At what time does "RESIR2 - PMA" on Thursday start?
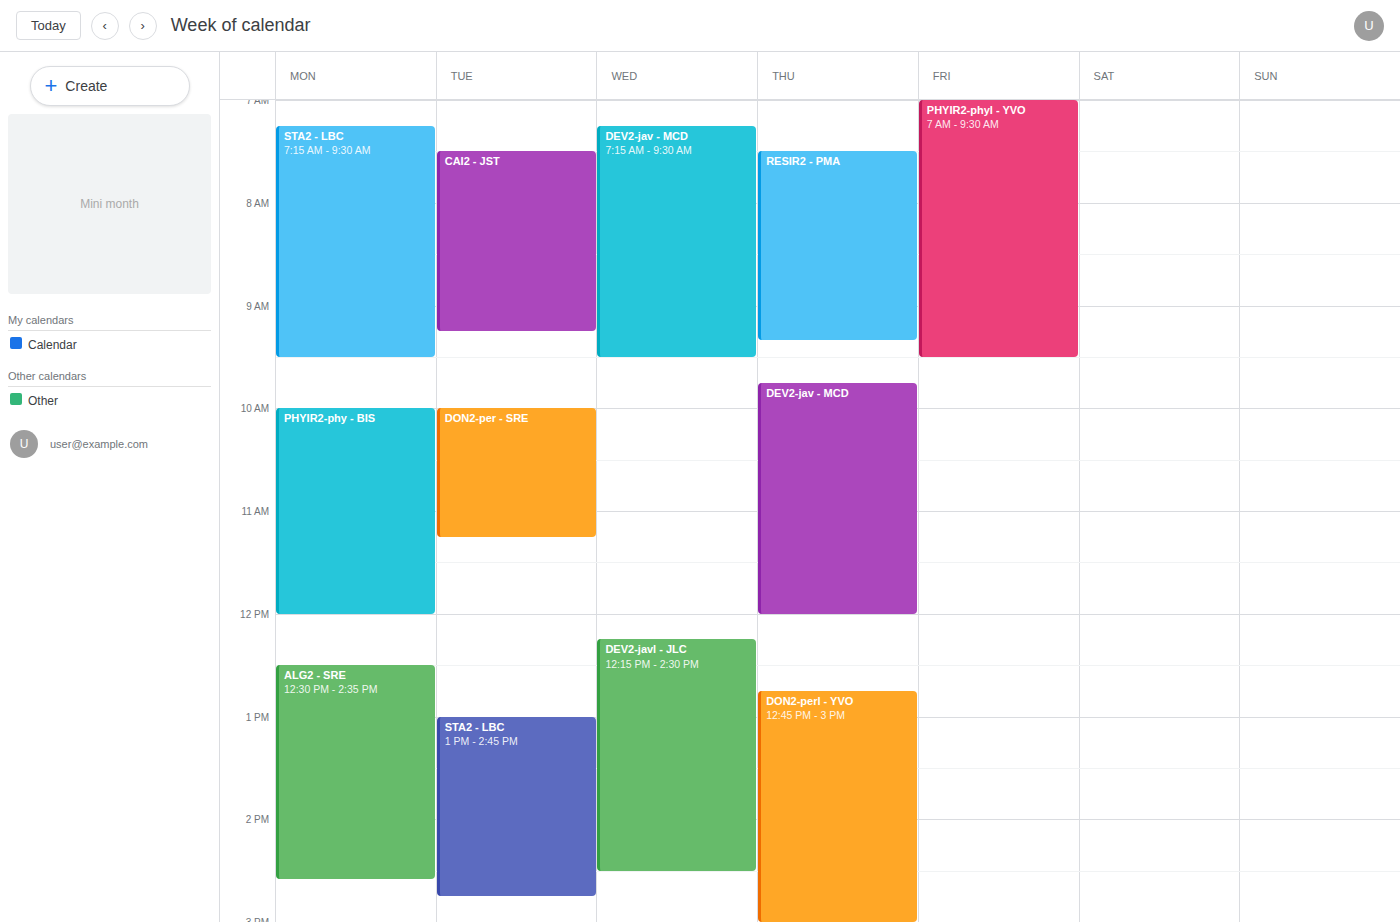
7:30 AM